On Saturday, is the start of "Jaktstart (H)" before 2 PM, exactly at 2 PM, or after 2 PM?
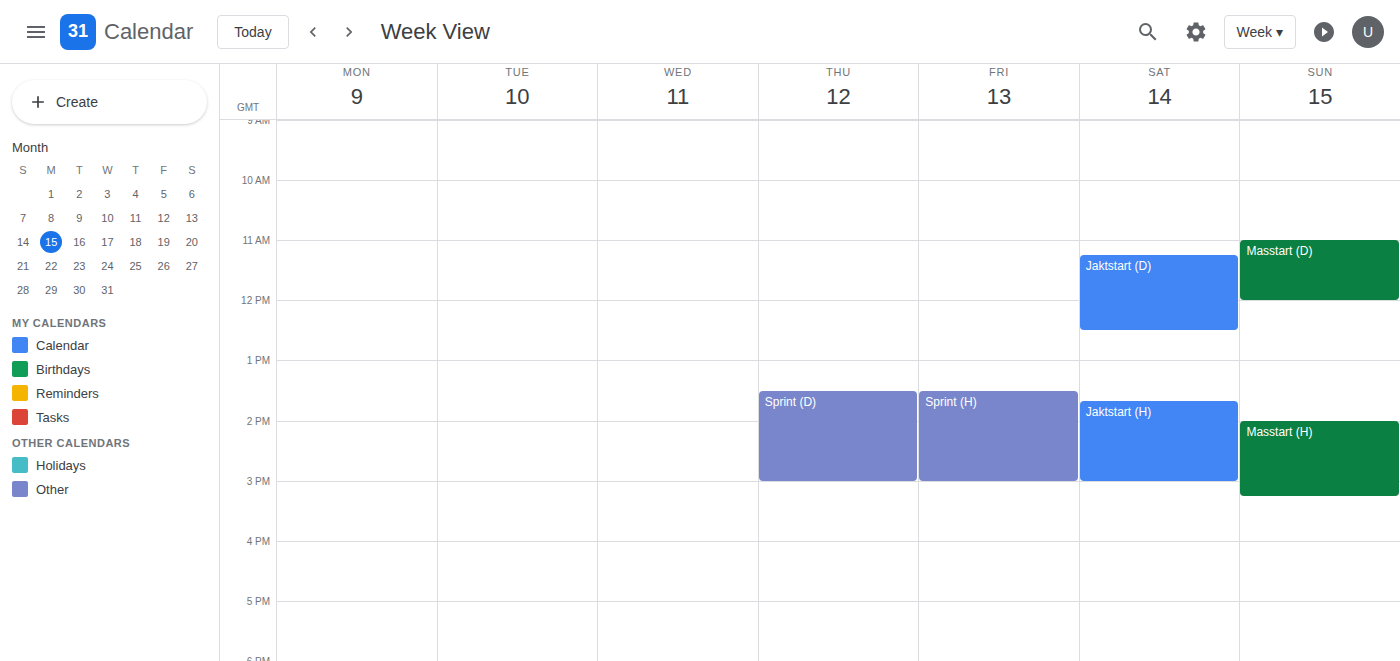
1:40 PM -- before 2 PM, 20 minutes above the 2 PM line.